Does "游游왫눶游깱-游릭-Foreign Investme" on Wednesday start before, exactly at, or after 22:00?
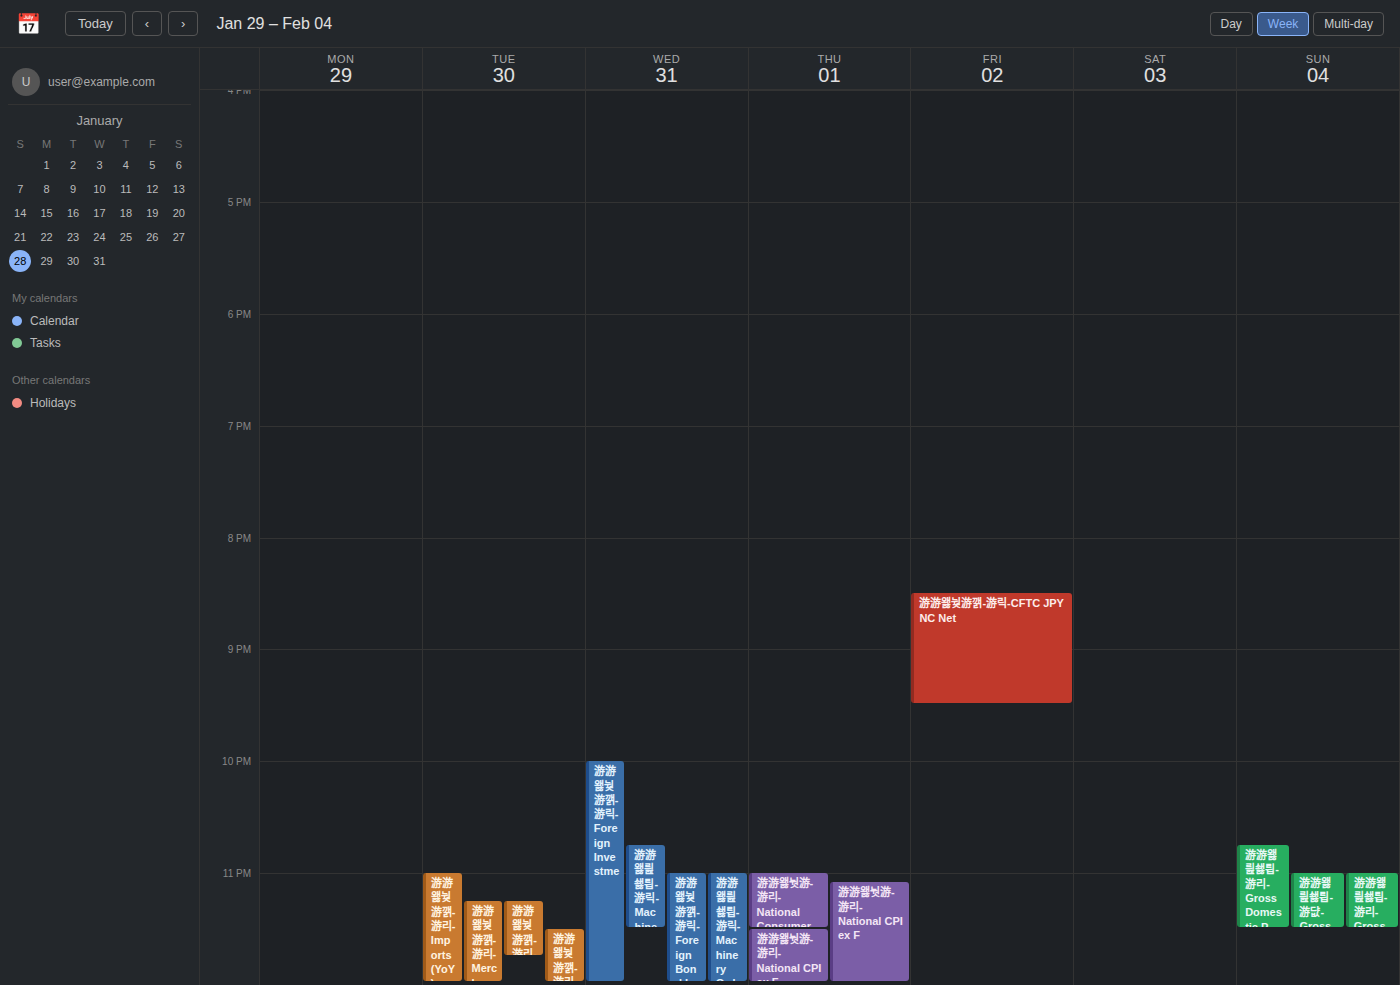
22:00 -- exactly at 22:00, on the 22:00 line.